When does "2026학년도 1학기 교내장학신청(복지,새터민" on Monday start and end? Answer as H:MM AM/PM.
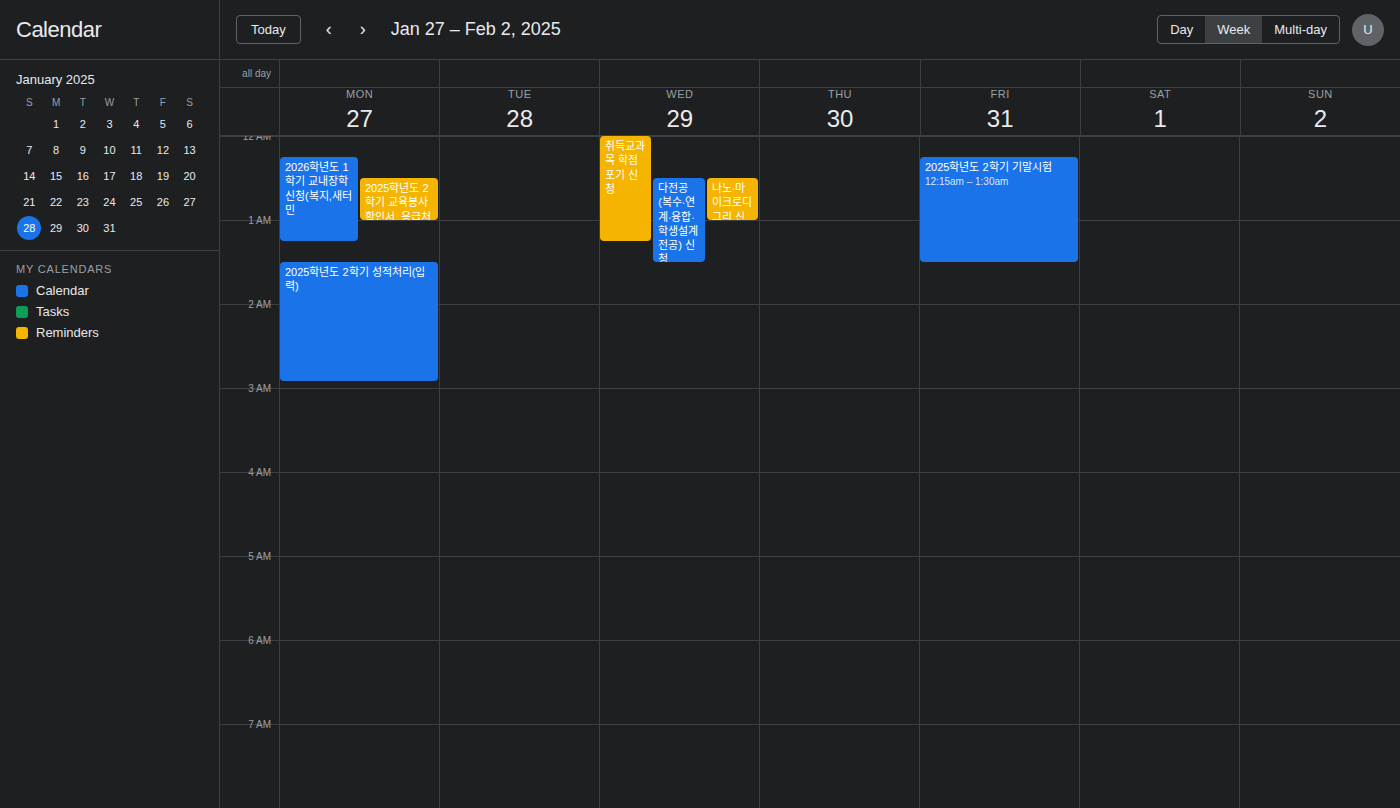
12:15 AM to 1:15 AM